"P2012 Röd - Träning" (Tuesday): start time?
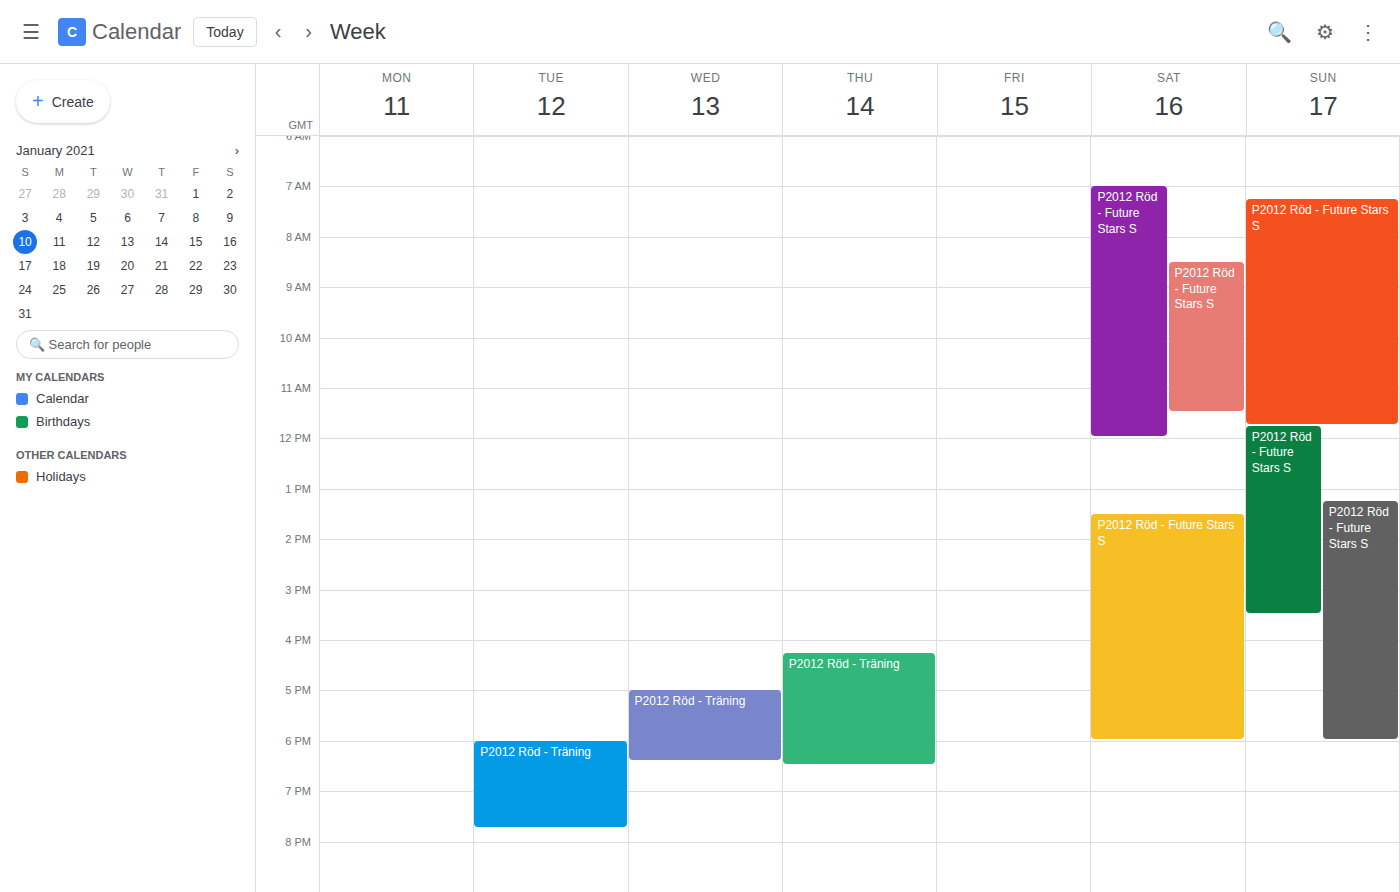
6:00 PM